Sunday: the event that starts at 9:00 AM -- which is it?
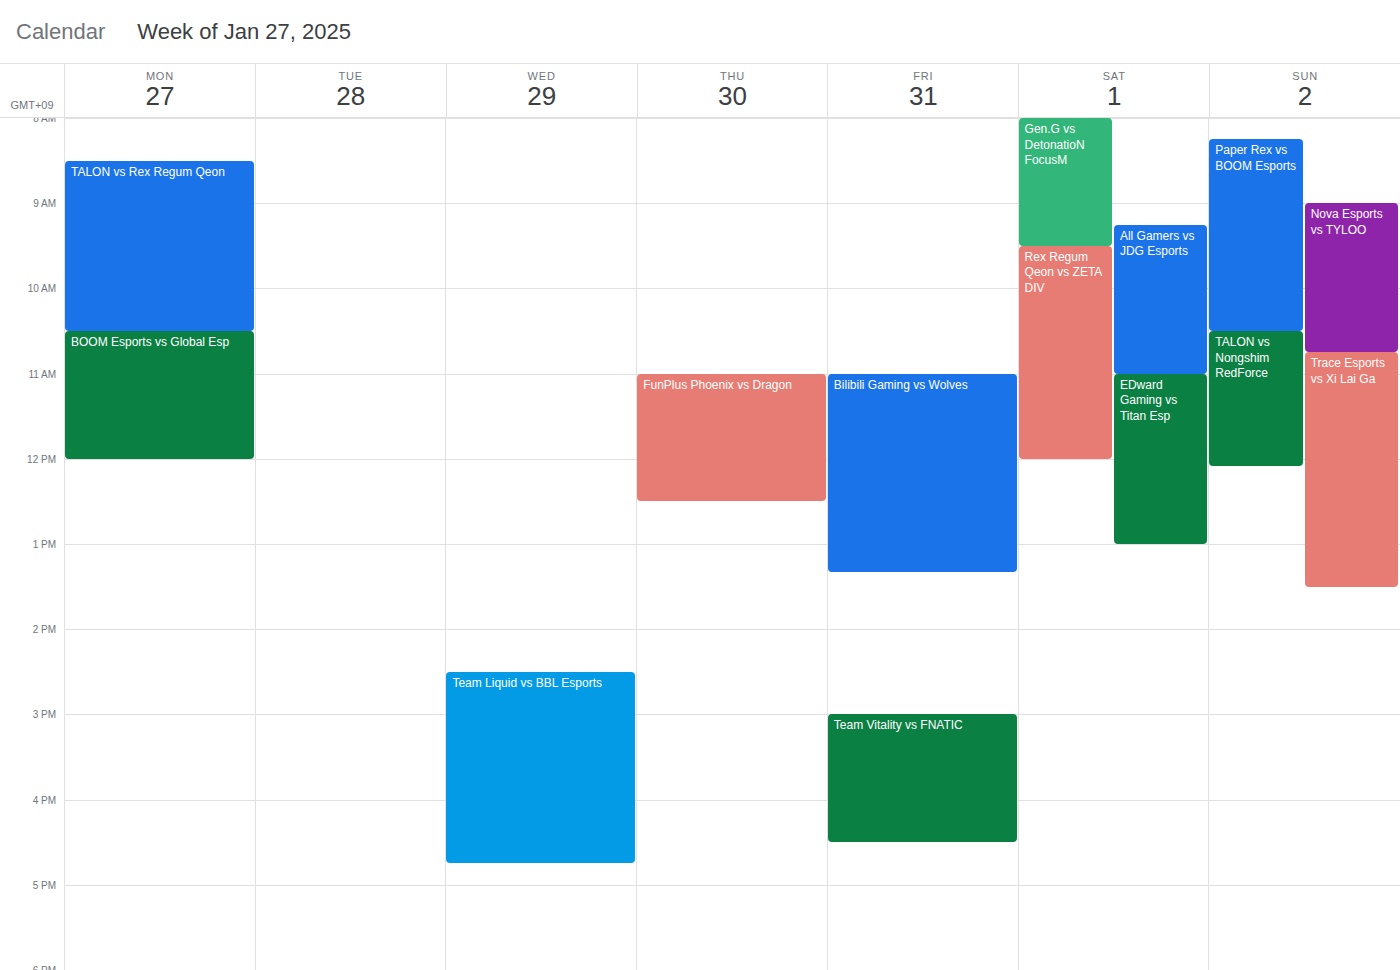
"Nova Esports vs TYLOO"